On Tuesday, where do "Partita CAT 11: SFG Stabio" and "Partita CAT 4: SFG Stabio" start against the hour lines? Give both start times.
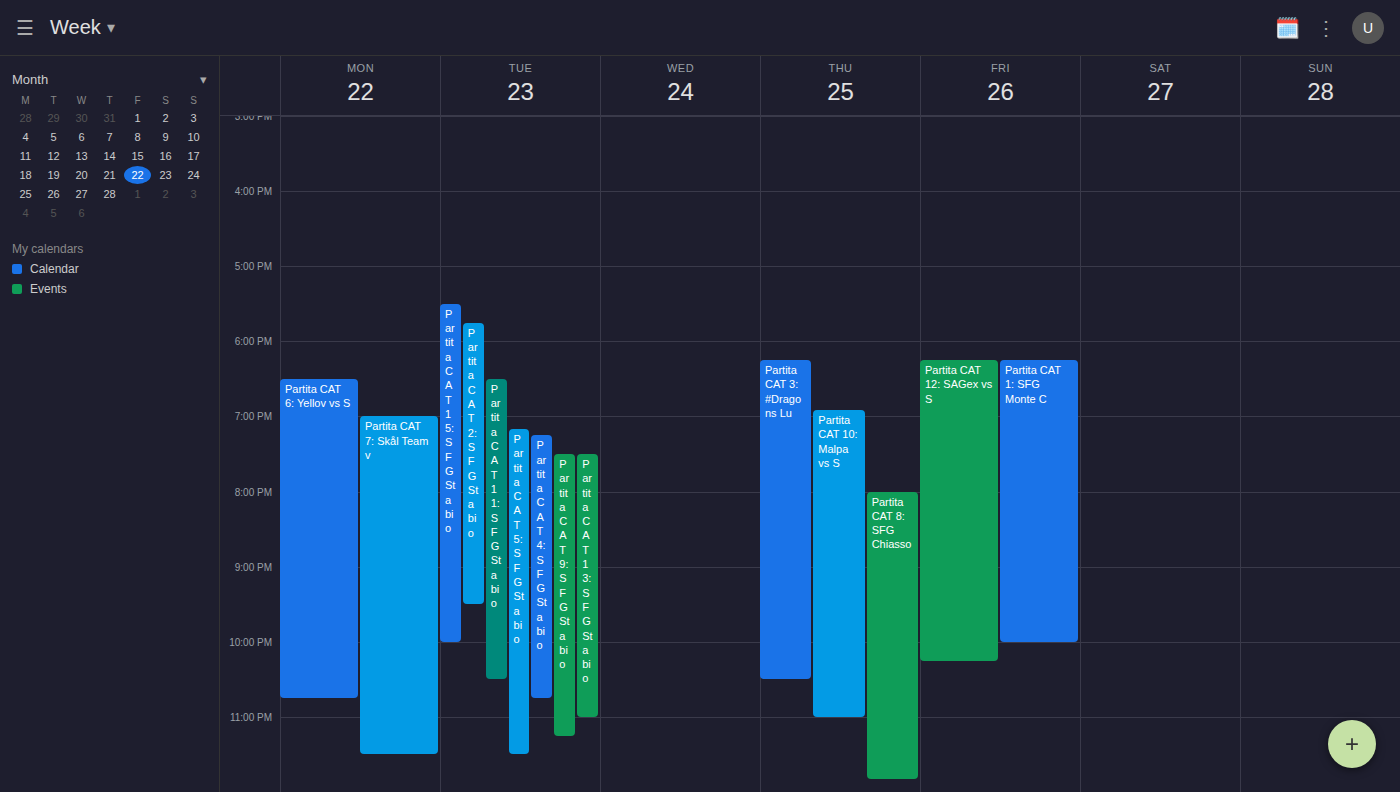
"Partita CAT 11: SFG Stabio": 6:30 PM, halfway between the 6 PM and 7 PM lines. "Partita CAT 4: SFG Stabio": 7:15 PM, neither: a quarter of the way from the 7 PM line to the 8 PM line.